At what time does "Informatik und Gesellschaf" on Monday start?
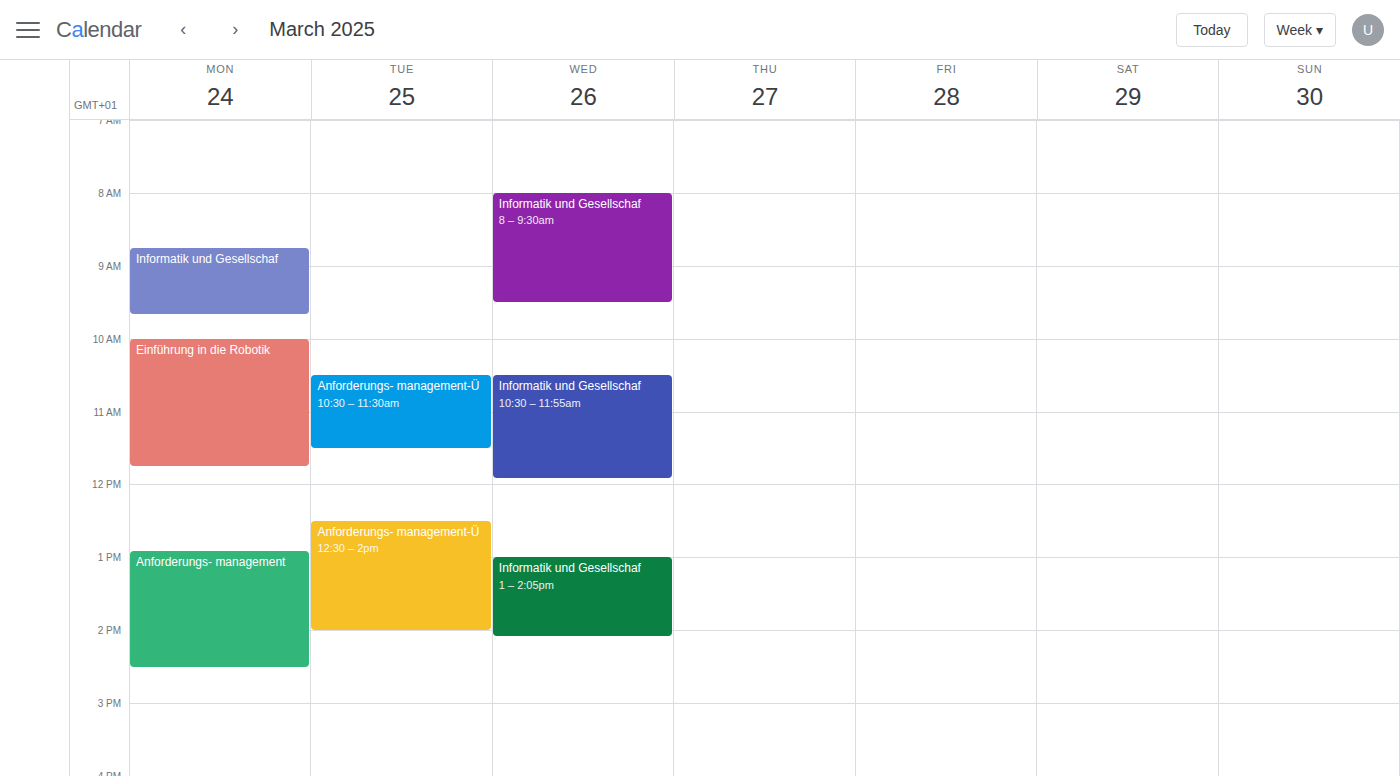
8:45 AM